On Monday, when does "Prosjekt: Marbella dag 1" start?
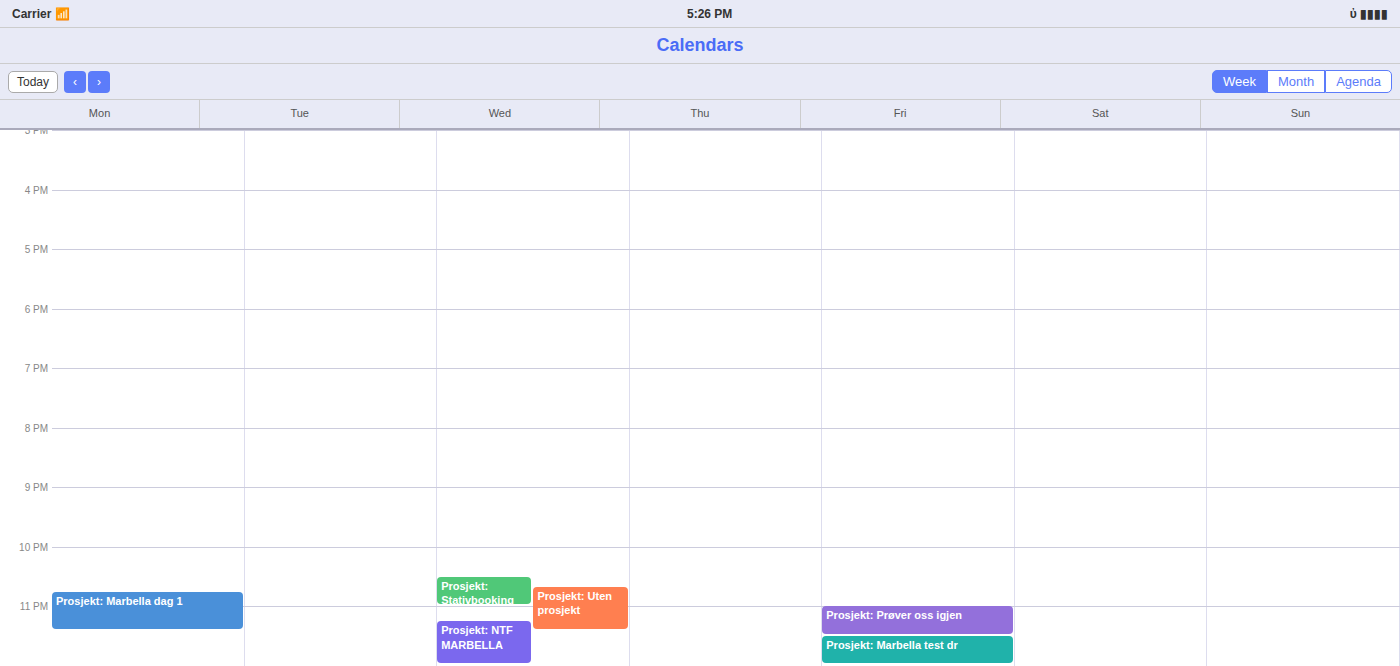
22:45